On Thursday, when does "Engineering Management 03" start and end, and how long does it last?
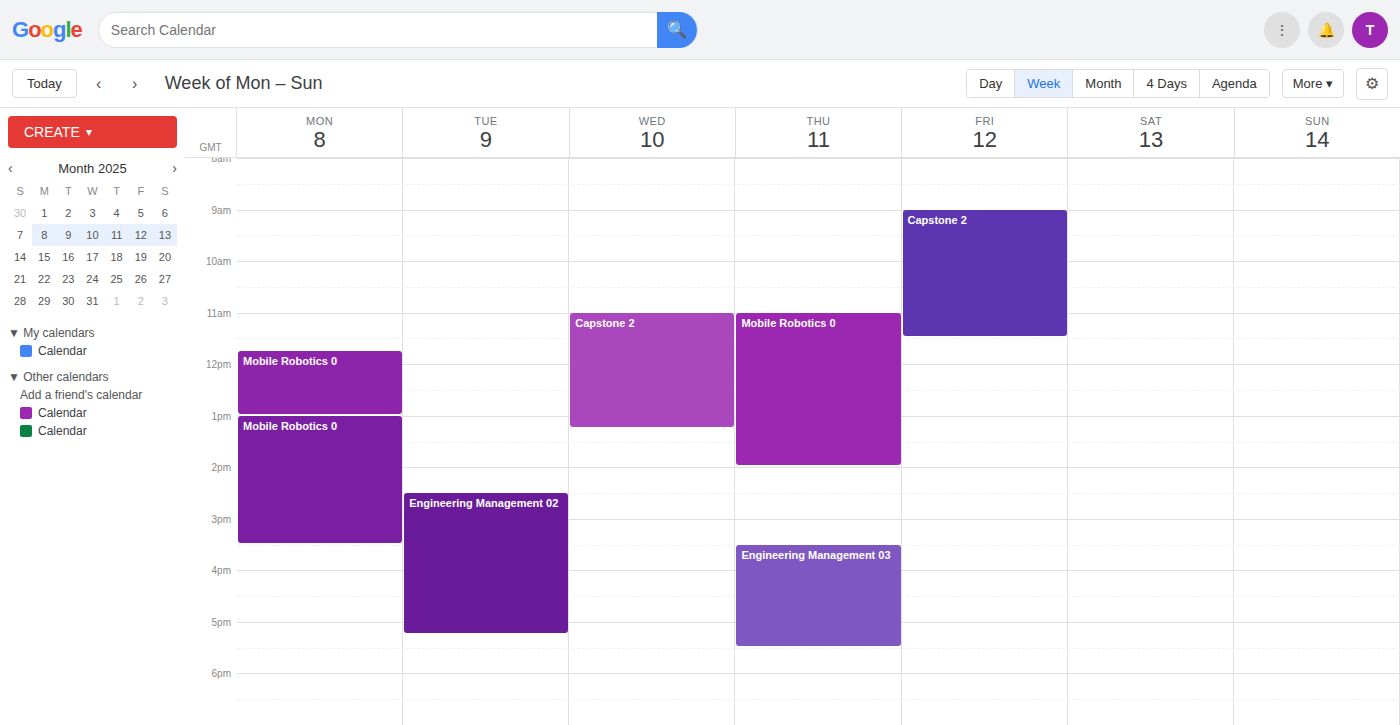
3:30 PM to 5:30 PM, 2 hours